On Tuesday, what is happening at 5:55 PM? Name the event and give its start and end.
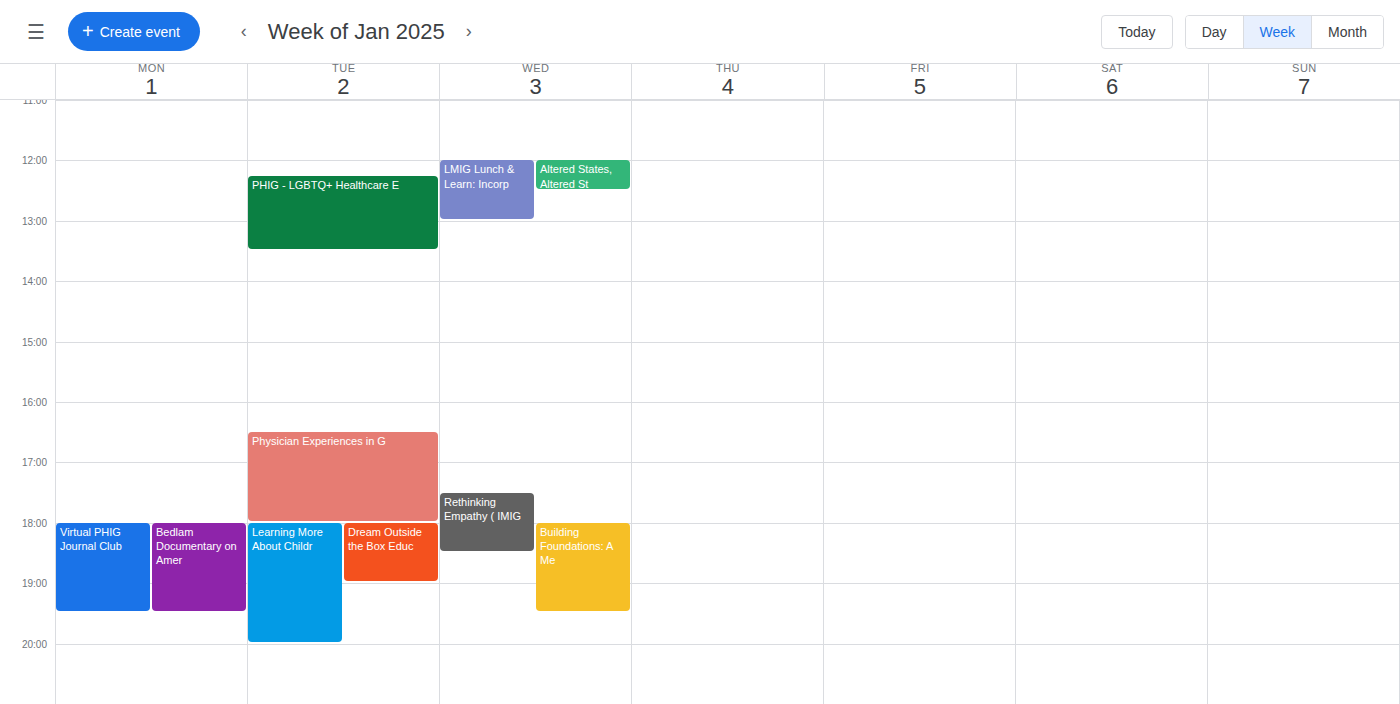
"Physician Experiences in G", 4:30 PM to 6:00 PM